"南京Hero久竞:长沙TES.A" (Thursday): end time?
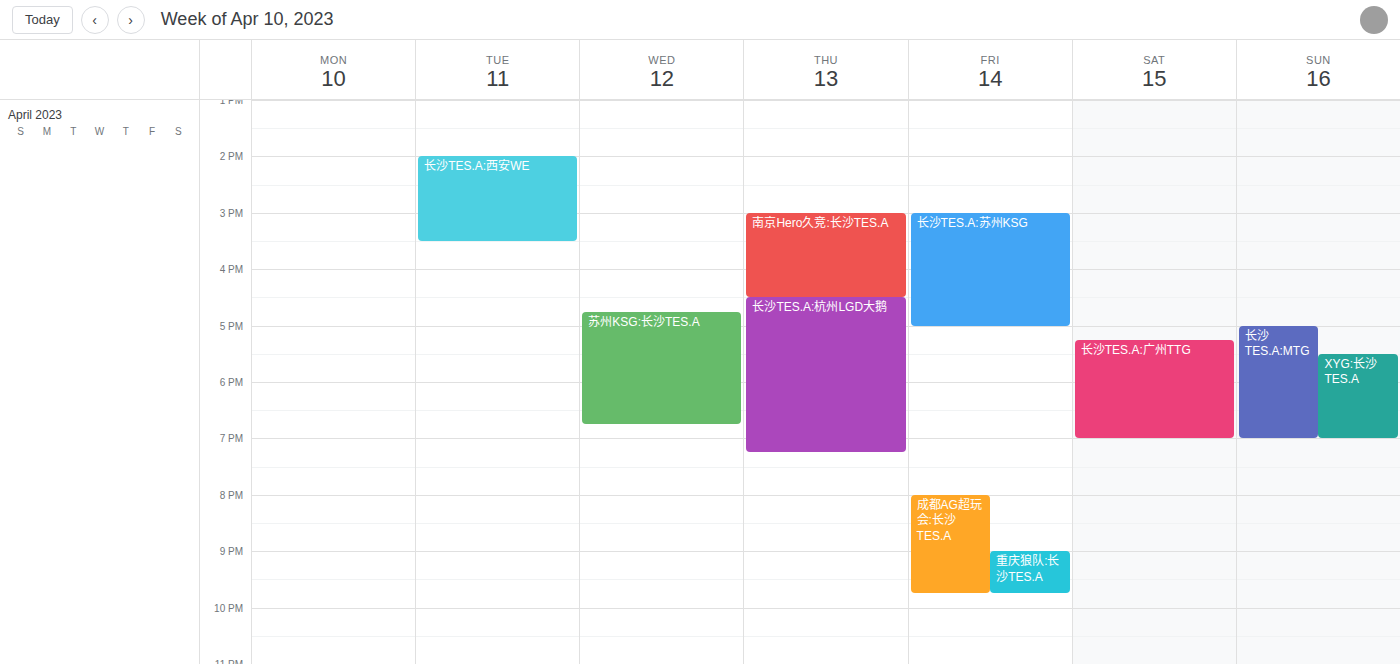
4:30 PM